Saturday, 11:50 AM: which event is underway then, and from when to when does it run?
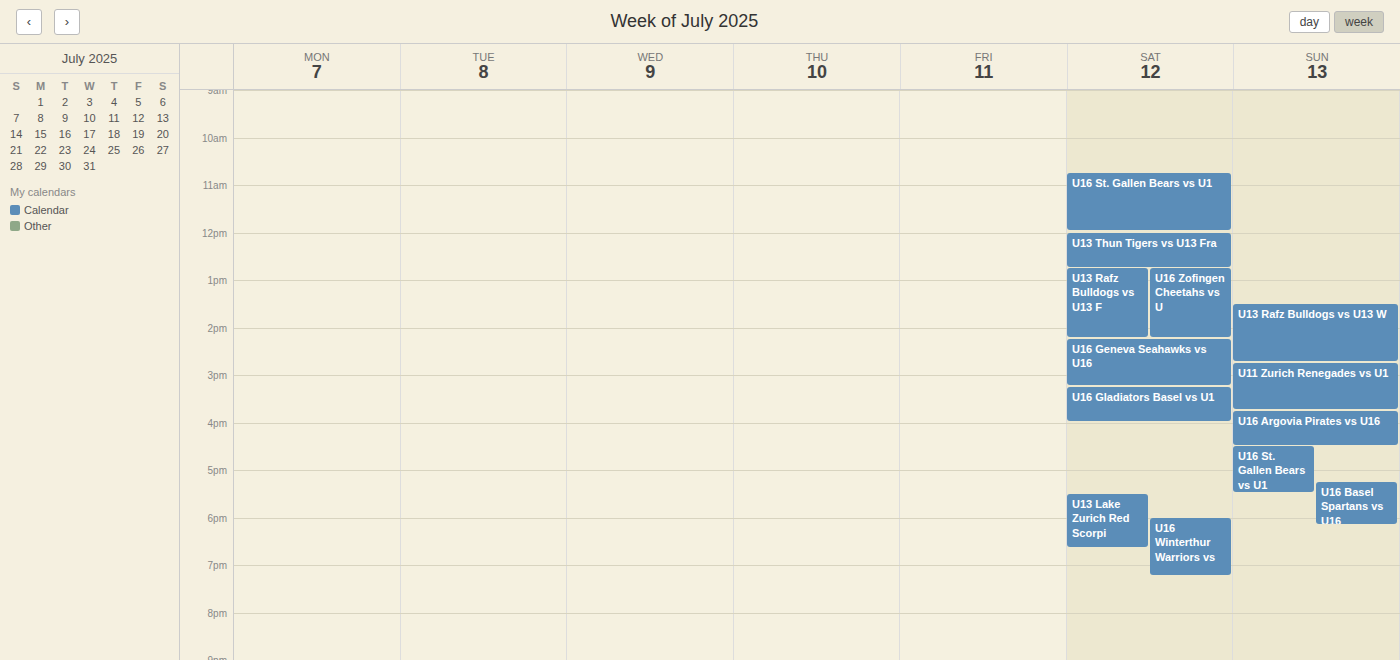
"U16 St. Gallen Bears vs U1", 10:45 AM to 12:00 PM